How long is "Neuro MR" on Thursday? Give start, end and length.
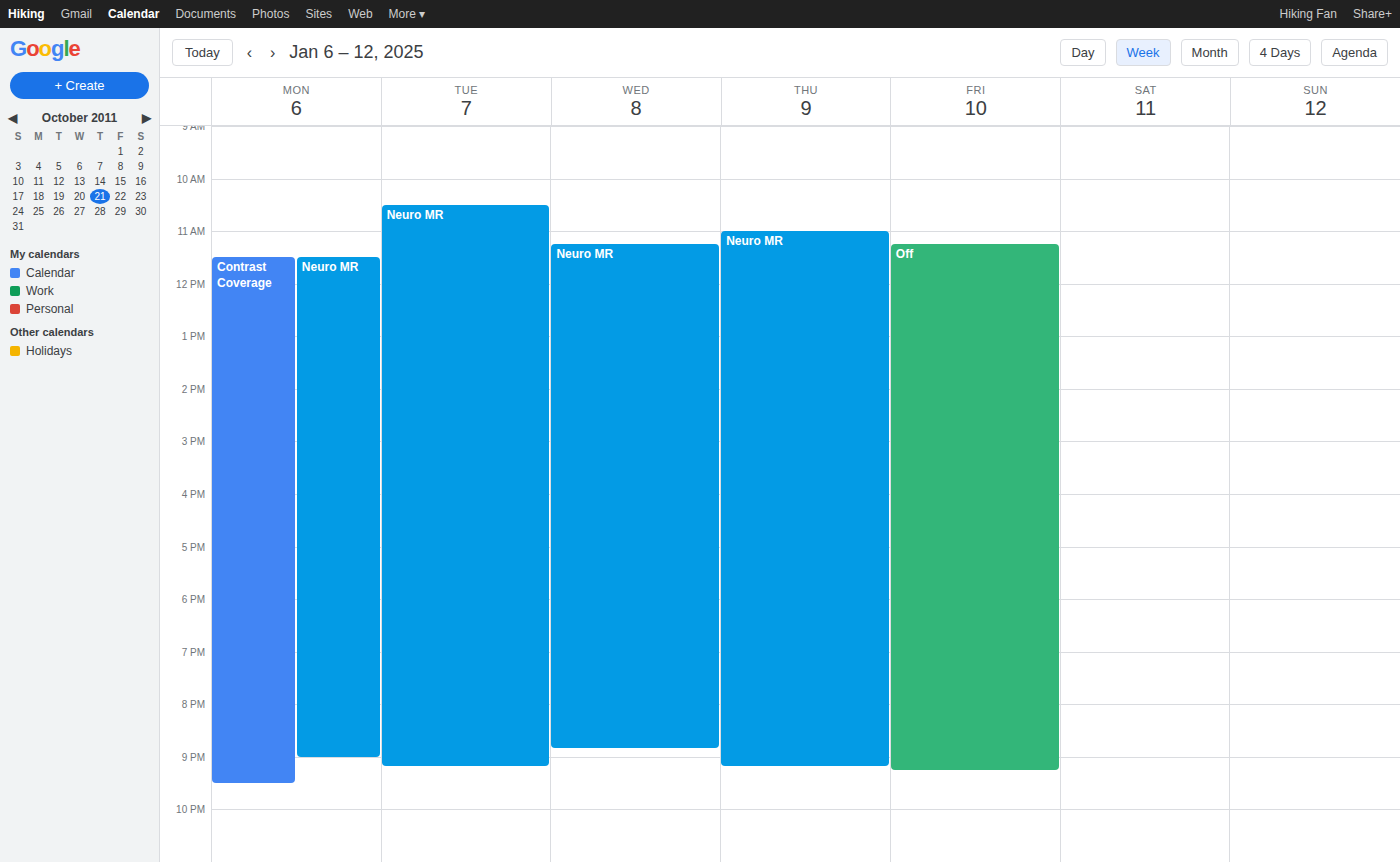
11:00 AM to 9:10 PM, 10 hours 10 minutes